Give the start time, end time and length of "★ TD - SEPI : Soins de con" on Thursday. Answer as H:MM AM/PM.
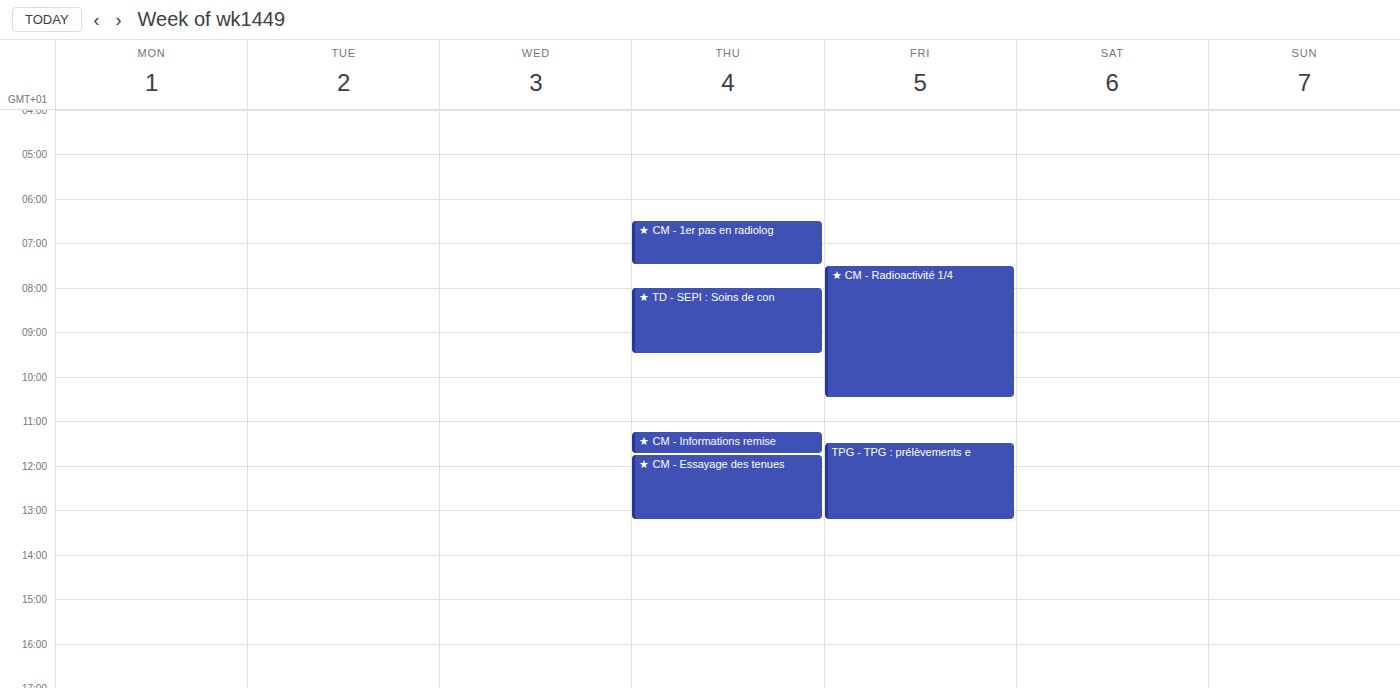
8:00 AM to 9:30 AM, 1 hour 30 minutes